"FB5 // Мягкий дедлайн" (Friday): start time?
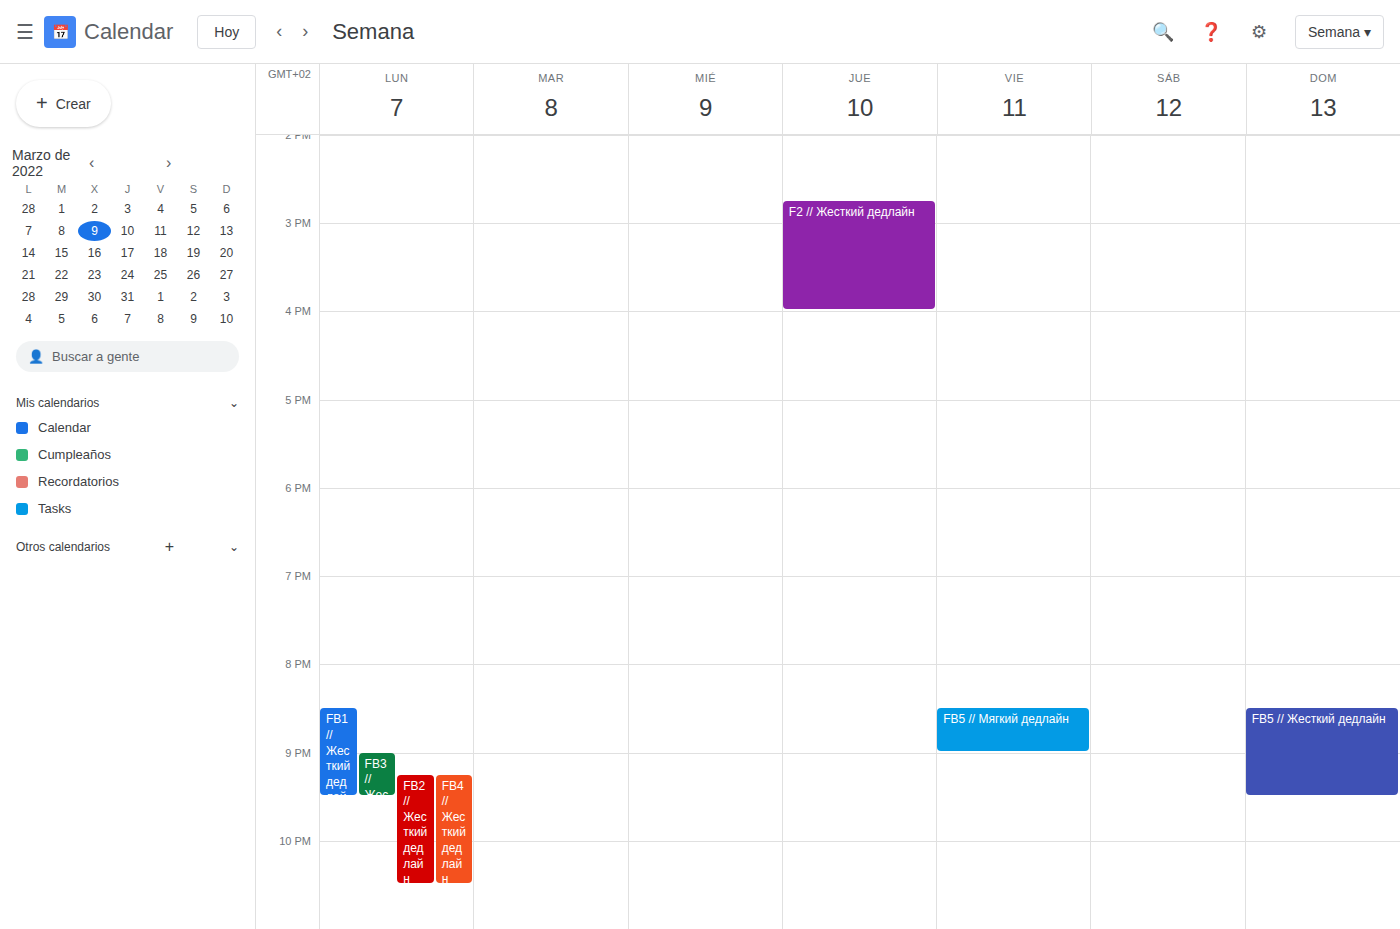
8:30 PM